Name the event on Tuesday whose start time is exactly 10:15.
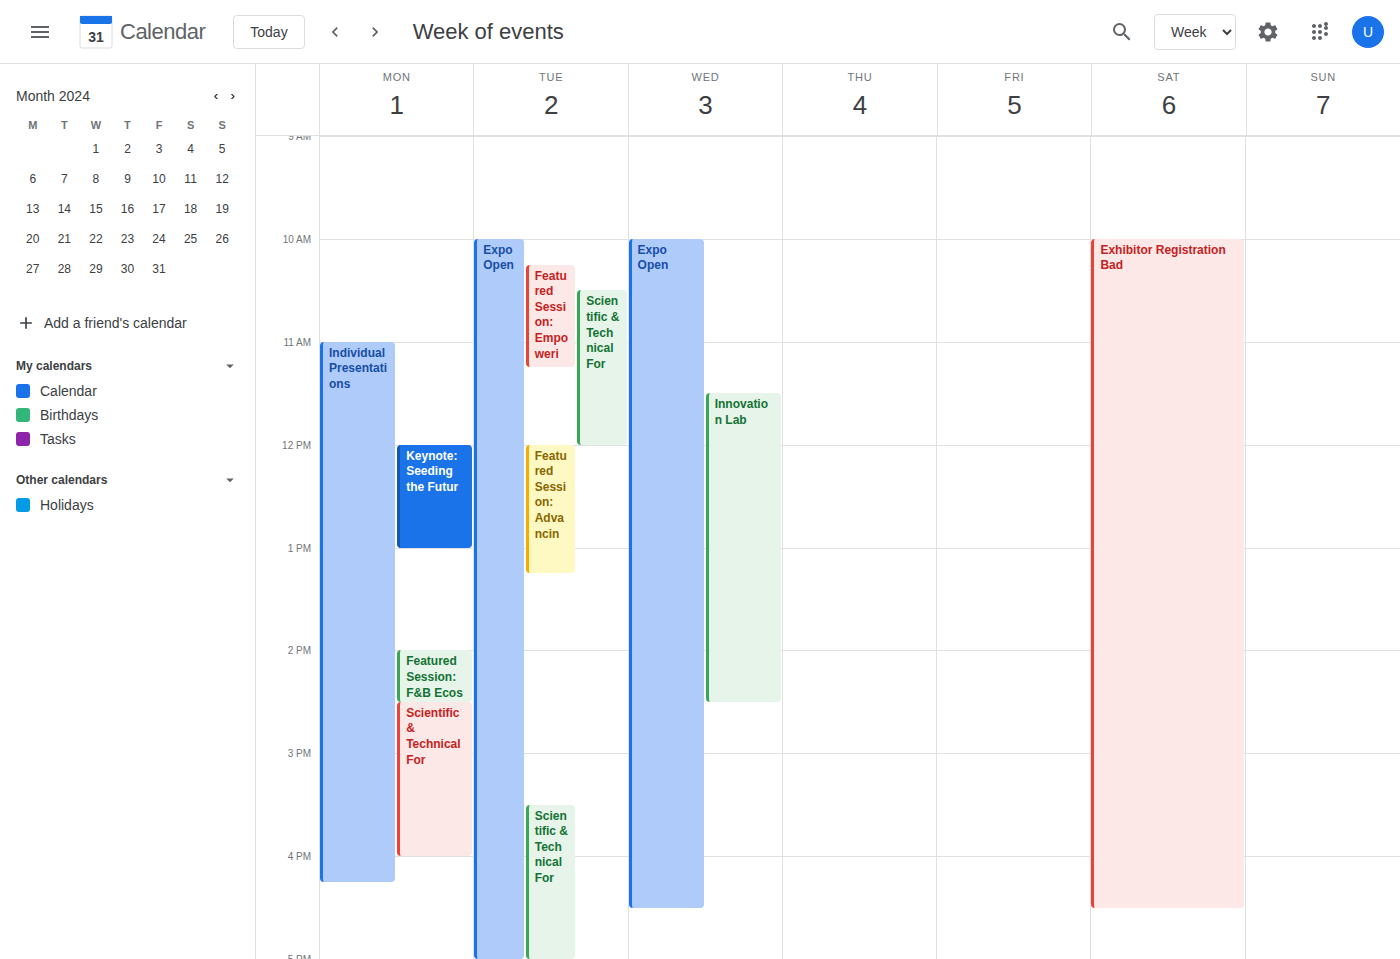
"Featured Session: Empoweri"